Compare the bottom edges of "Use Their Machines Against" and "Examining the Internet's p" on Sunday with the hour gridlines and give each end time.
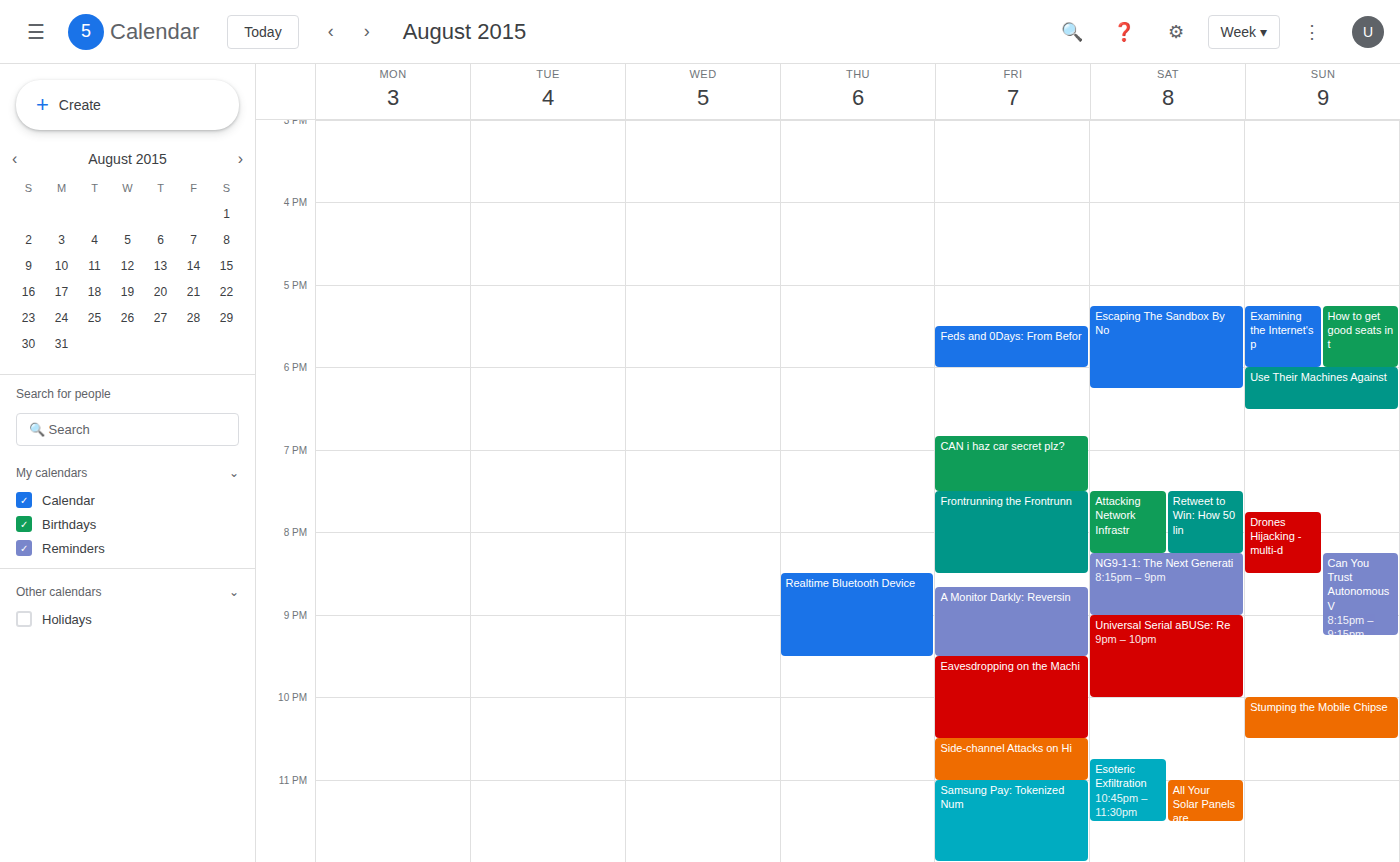
"Use Their Machines Against": 6:30 PM, halfway between the 6 PM and 7 PM lines. "Examining the Internet's p": 6:00 PM, exactly on the 6 PM line.